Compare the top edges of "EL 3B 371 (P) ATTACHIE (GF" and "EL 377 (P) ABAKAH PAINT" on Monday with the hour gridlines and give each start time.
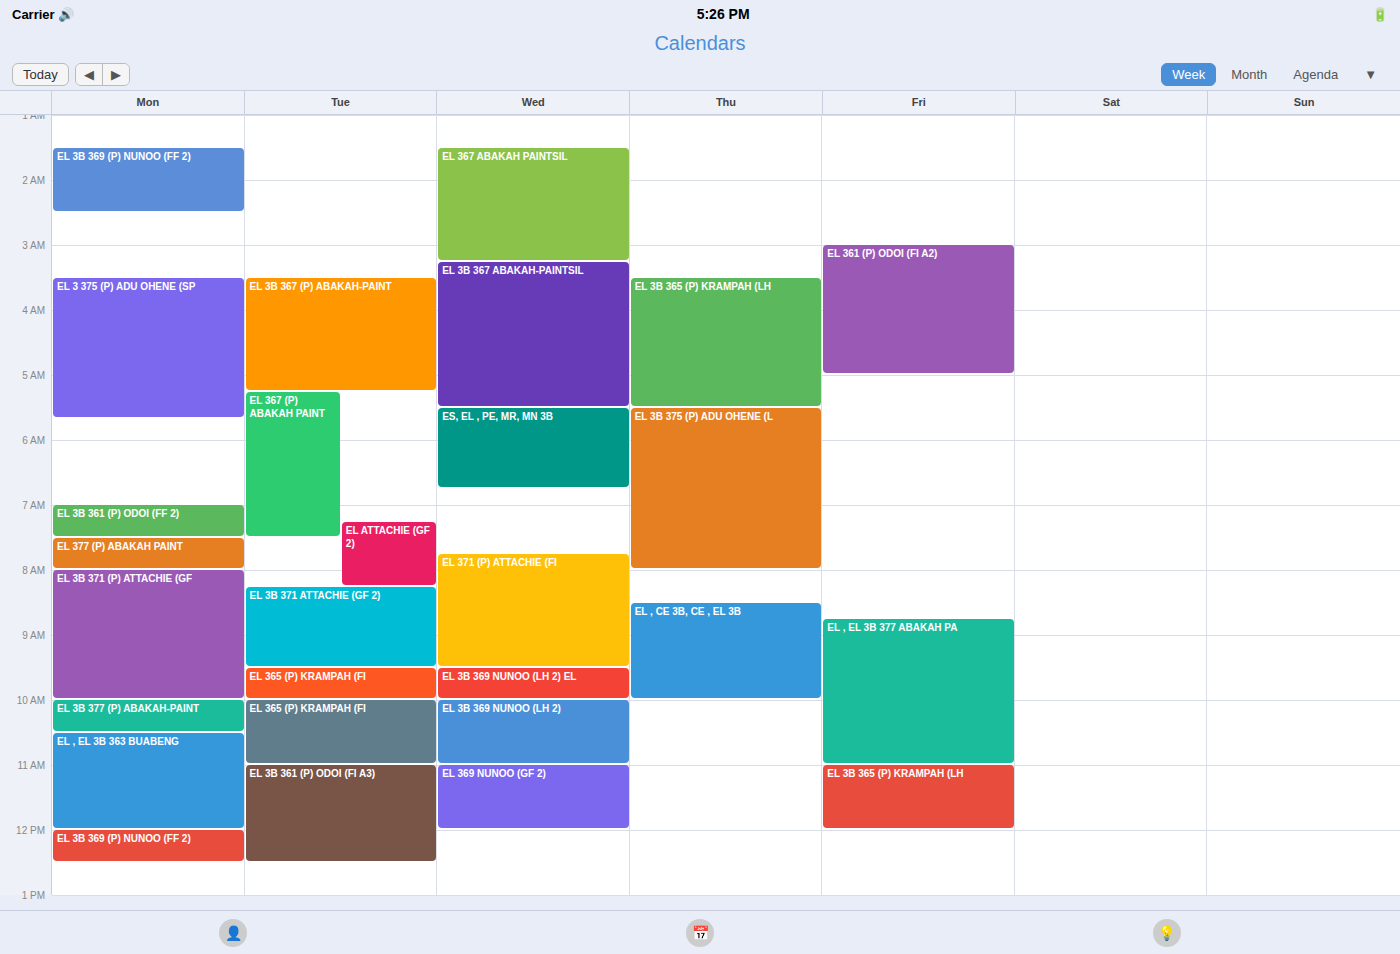
"EL 3B 371 (P) ATTACHIE (GF": 8:00 AM, exactly on the 8 AM line. "EL 377 (P) ABAKAH PAINT": 7:30 AM, halfway between the 7 AM and 8 AM lines.